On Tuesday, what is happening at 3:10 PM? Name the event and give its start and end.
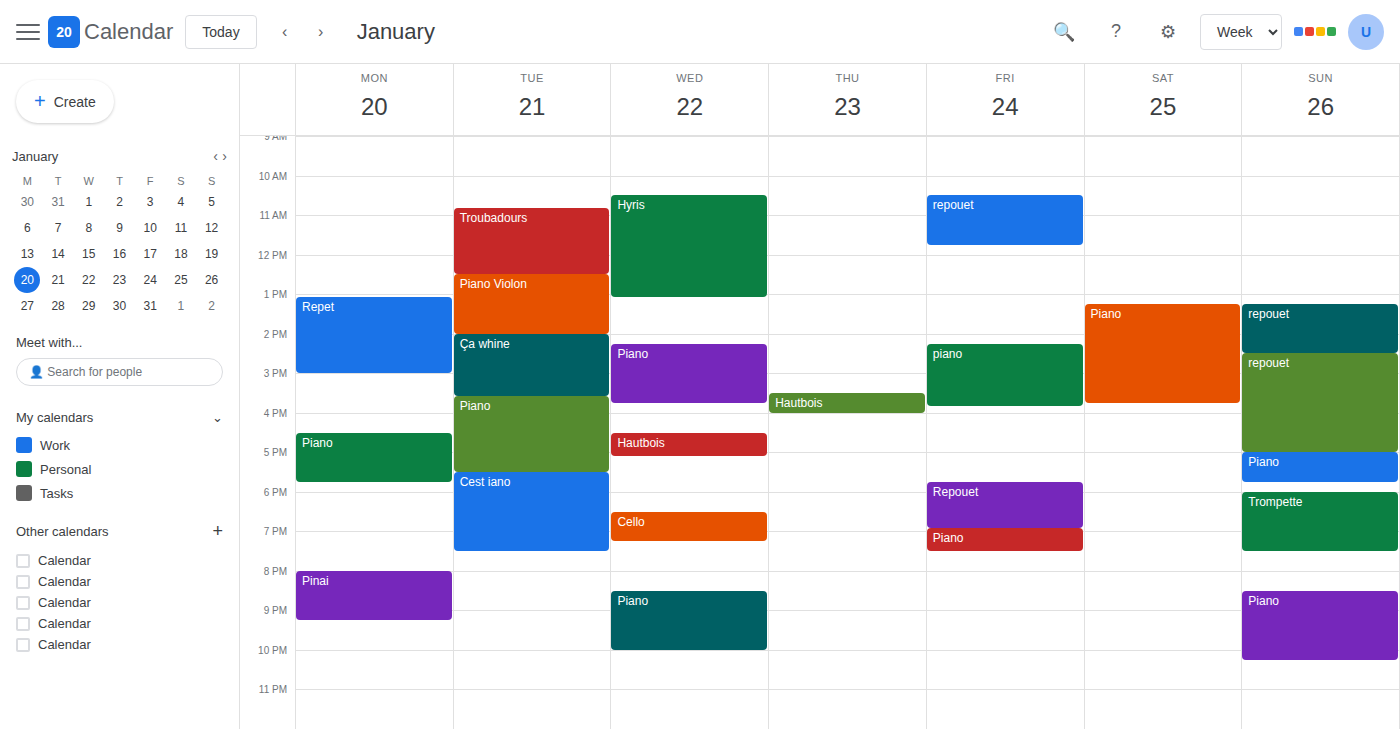
"Ça whine", 2:00 PM to 3:35 PM